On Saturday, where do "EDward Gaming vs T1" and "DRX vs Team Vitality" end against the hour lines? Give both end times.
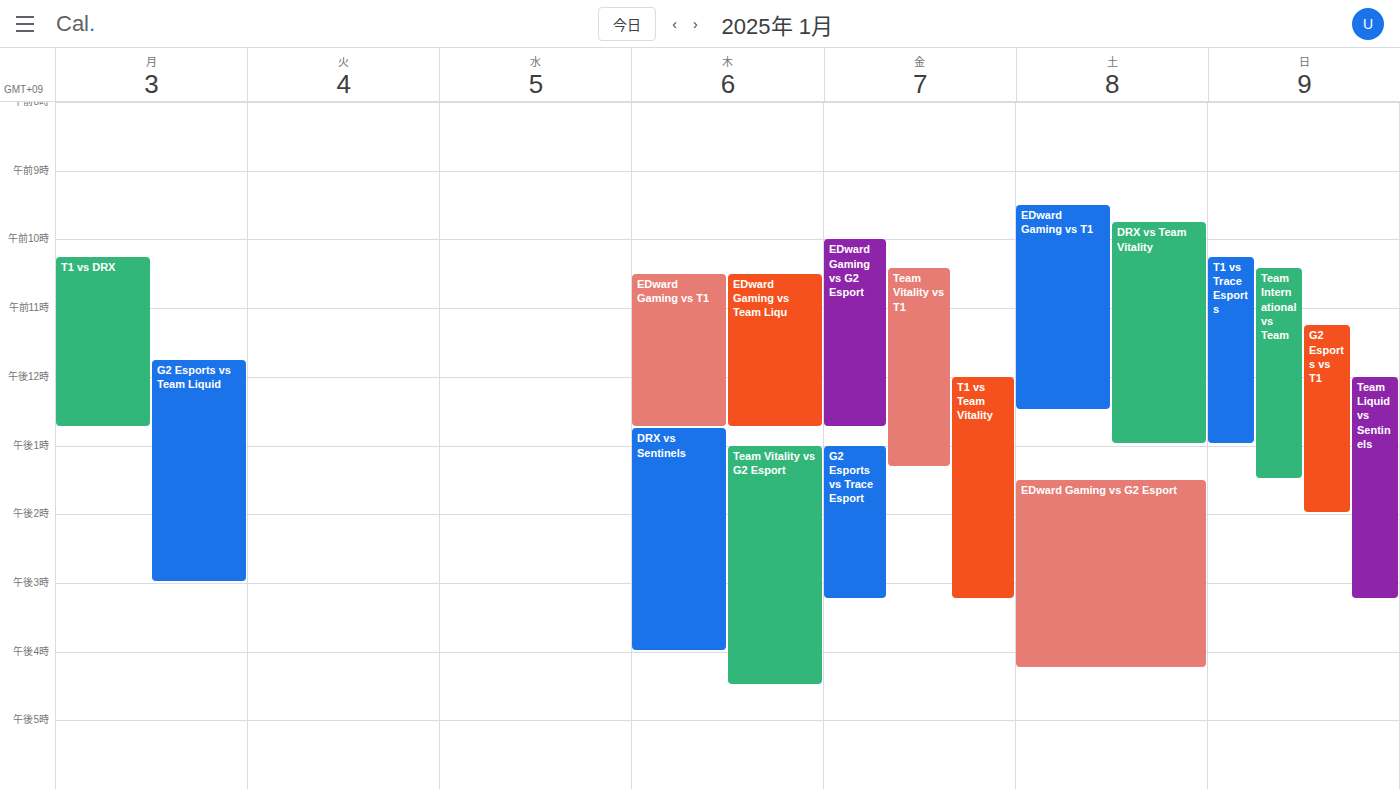
"EDward Gaming vs T1": 12:30 PM, halfway between the 12 PM and 1 PM lines. "DRX vs Team Vitality": 1:00 PM, exactly on the 1 PM line.